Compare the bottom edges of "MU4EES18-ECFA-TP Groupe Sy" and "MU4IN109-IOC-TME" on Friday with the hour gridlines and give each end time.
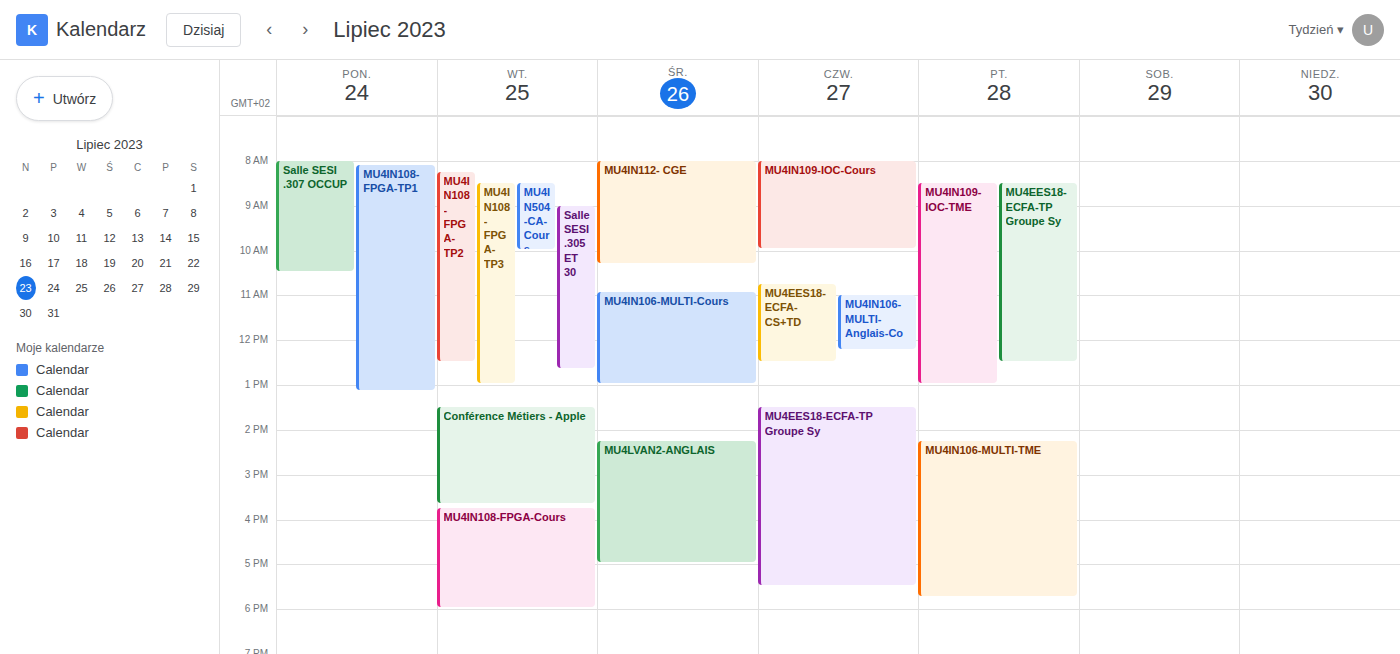
"MU4EES18-ECFA-TP Groupe Sy": 12:30 PM, halfway between the 12 PM and 1 PM lines. "MU4IN109-IOC-TME": 1:00 PM, exactly on the 1 PM line.